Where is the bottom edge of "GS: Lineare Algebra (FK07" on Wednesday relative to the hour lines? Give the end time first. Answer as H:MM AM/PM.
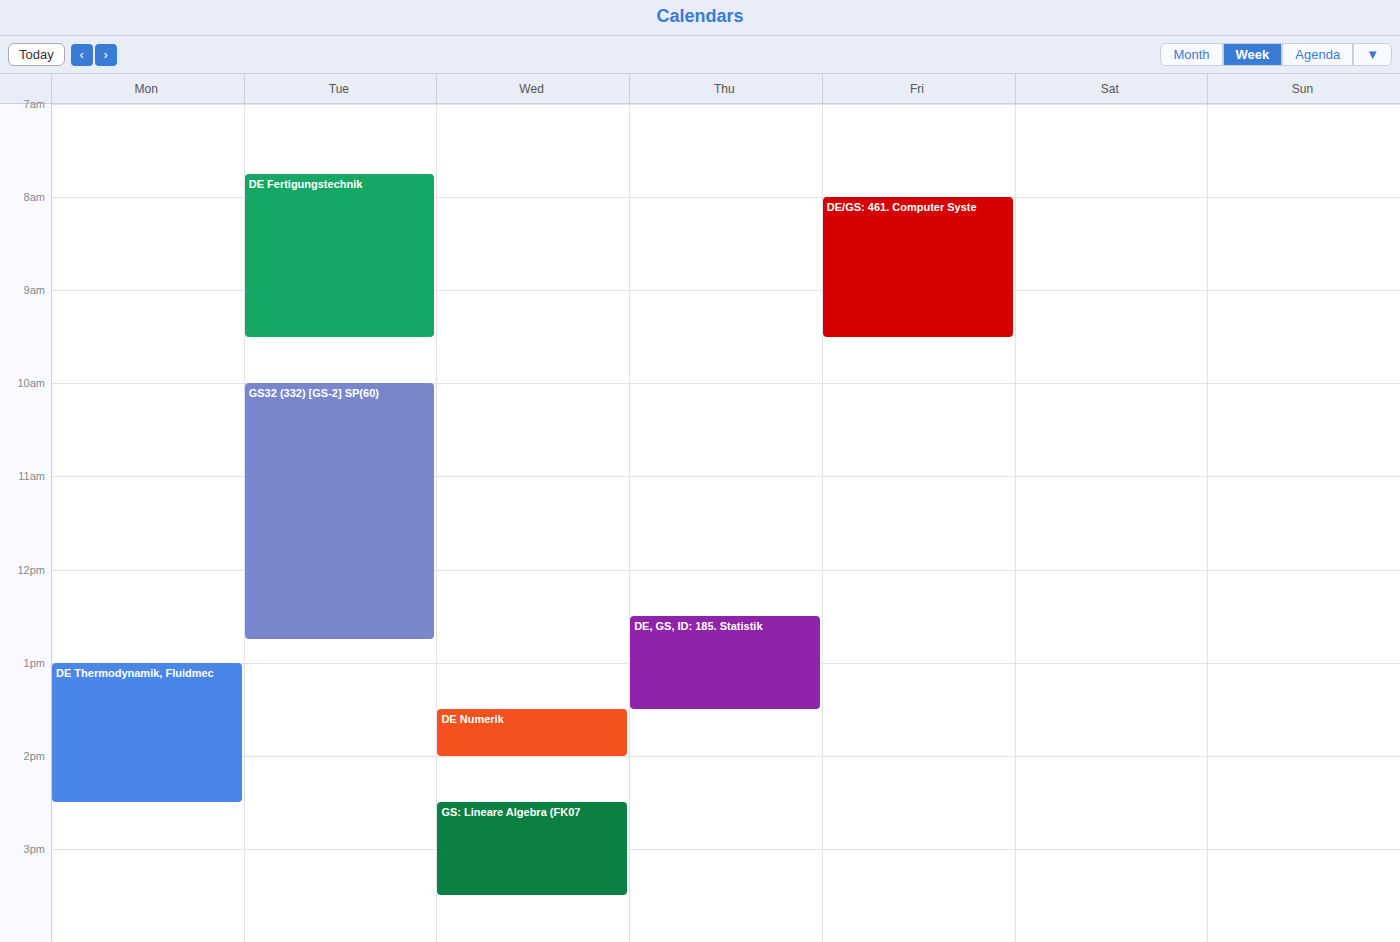
3:30 PM -- halfway between the 3 PM and 4 PM lines.